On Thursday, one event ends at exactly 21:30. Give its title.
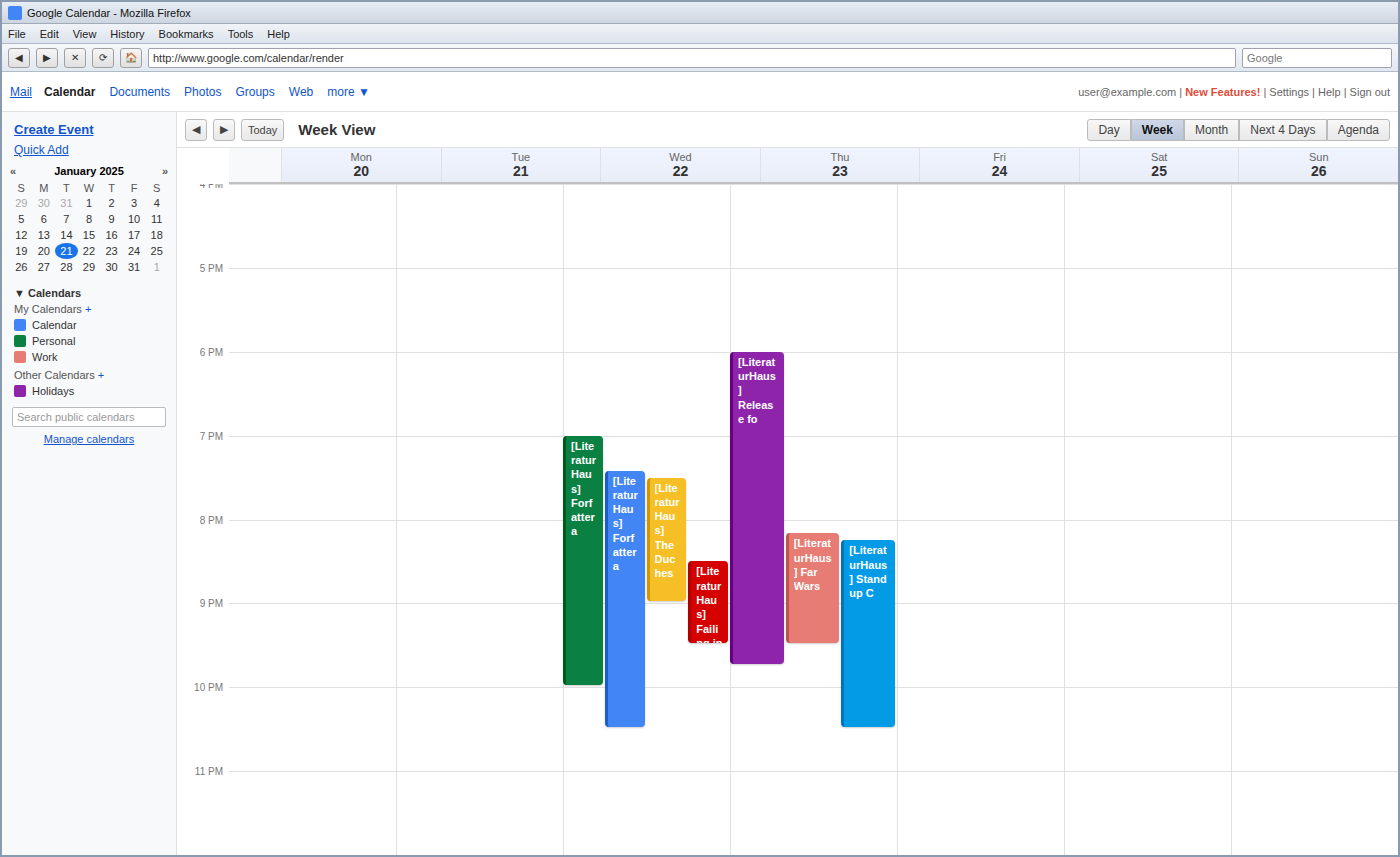
"[LiteraturHaus] Far Wars"